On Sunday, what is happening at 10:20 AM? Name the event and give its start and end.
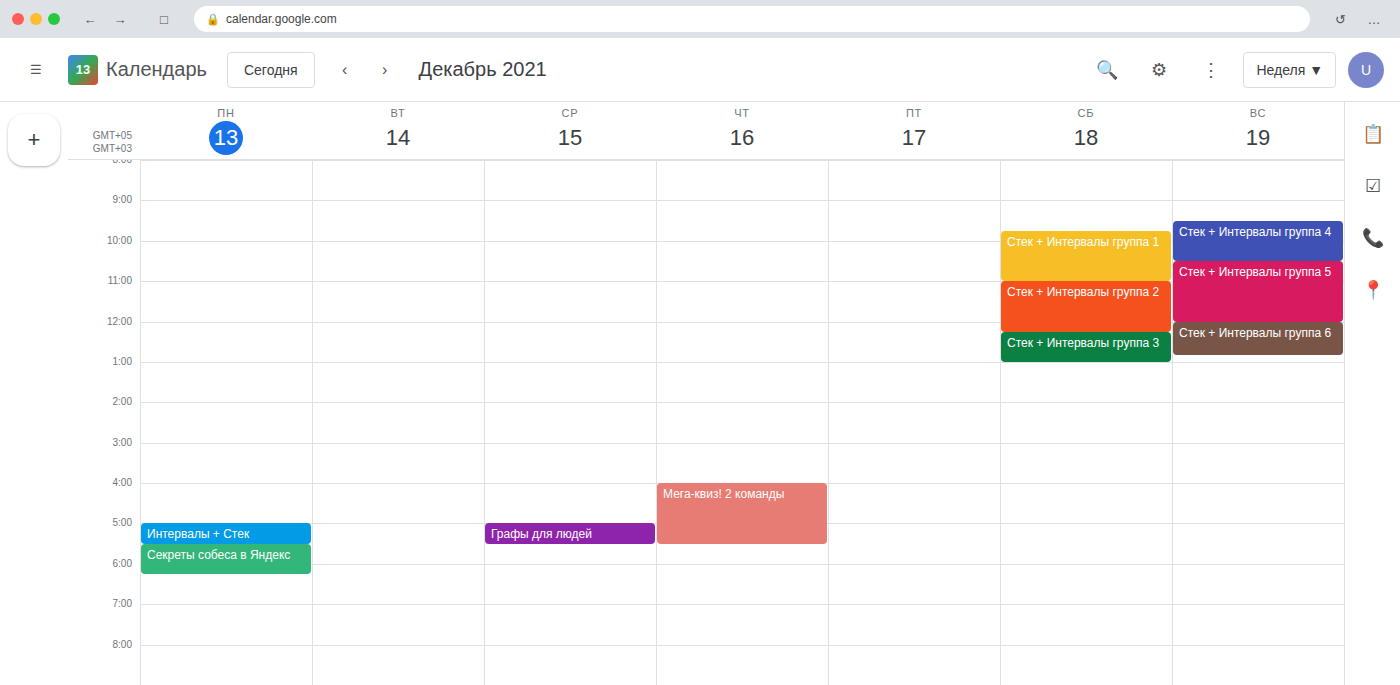
"Стек + Интервалы группа 4", 9:30 AM to 10:30 AM